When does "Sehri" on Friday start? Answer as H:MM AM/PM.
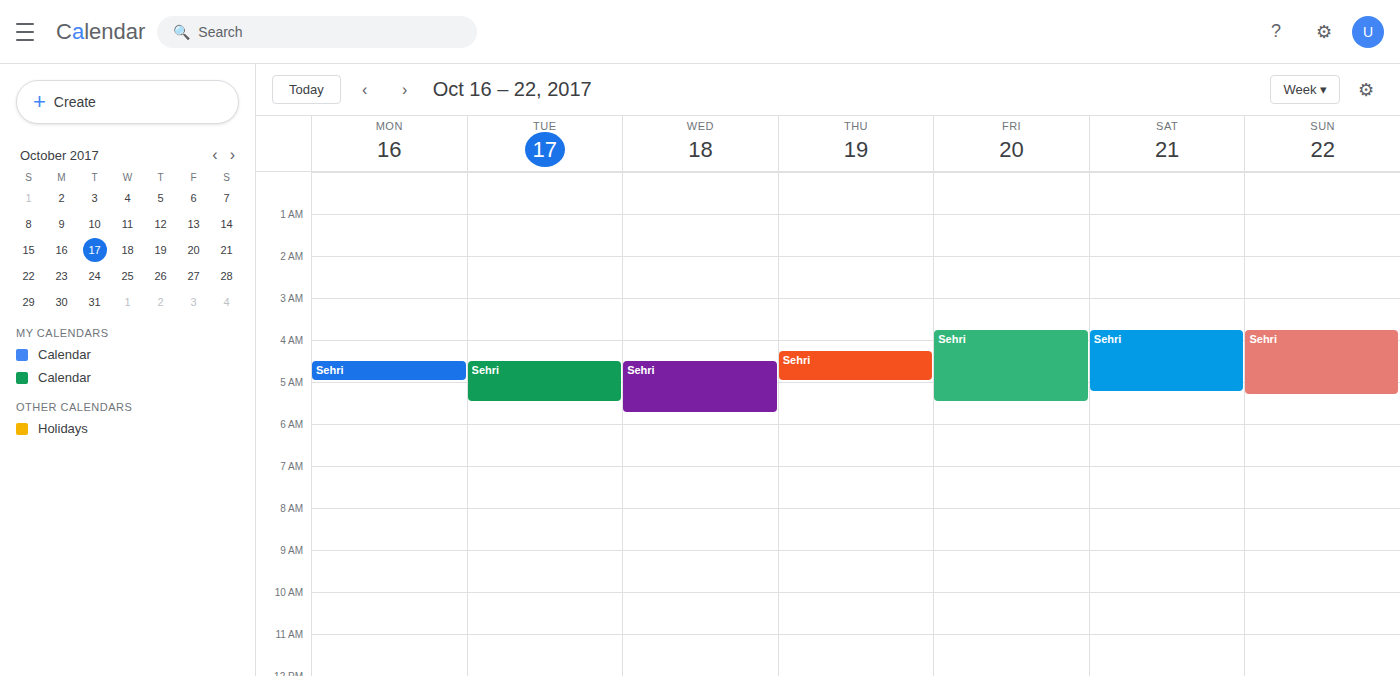
3:45 AM